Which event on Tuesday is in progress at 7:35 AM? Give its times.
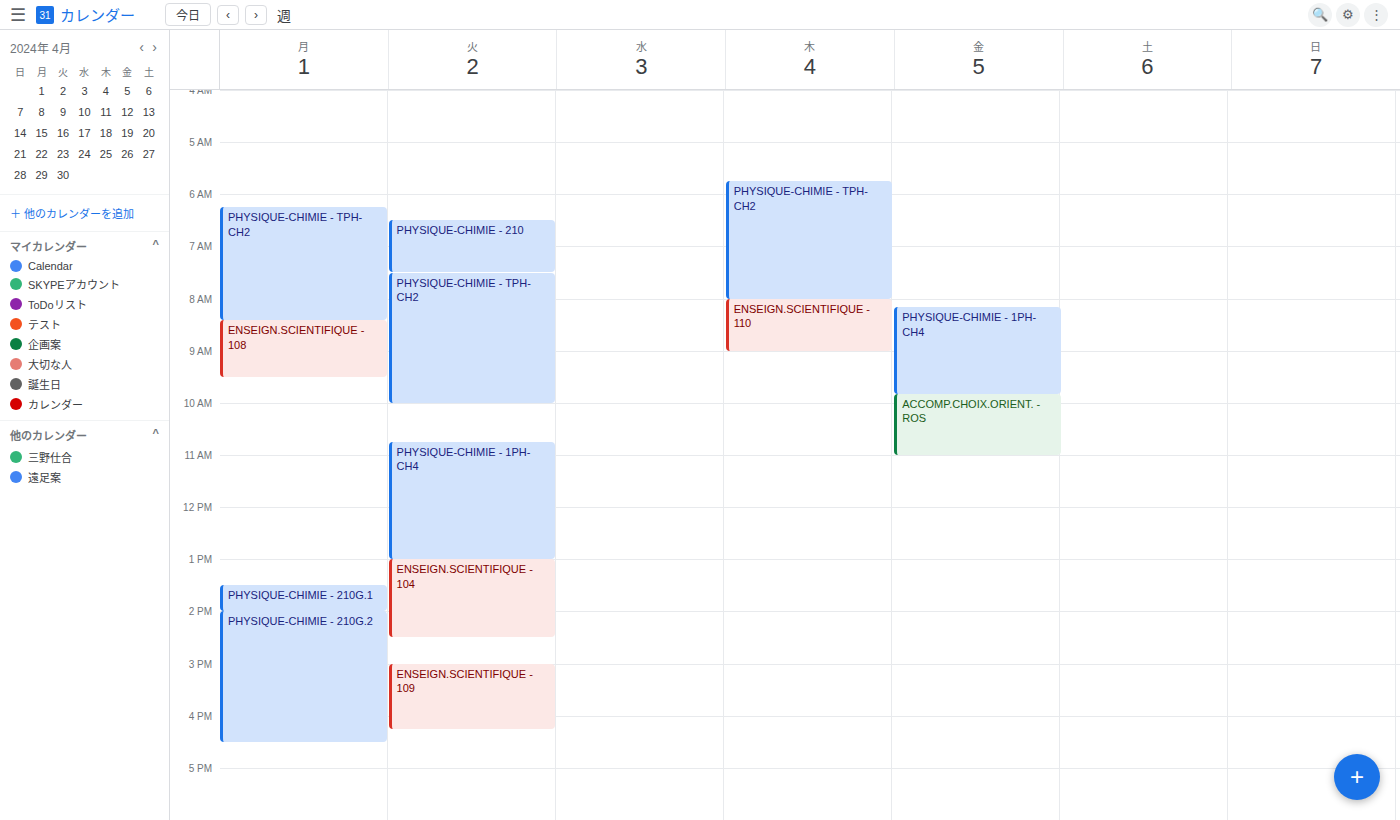
"PHYSIQUE-CHIMIE - TPH-CH2", 7:30 AM to 10:00 AM